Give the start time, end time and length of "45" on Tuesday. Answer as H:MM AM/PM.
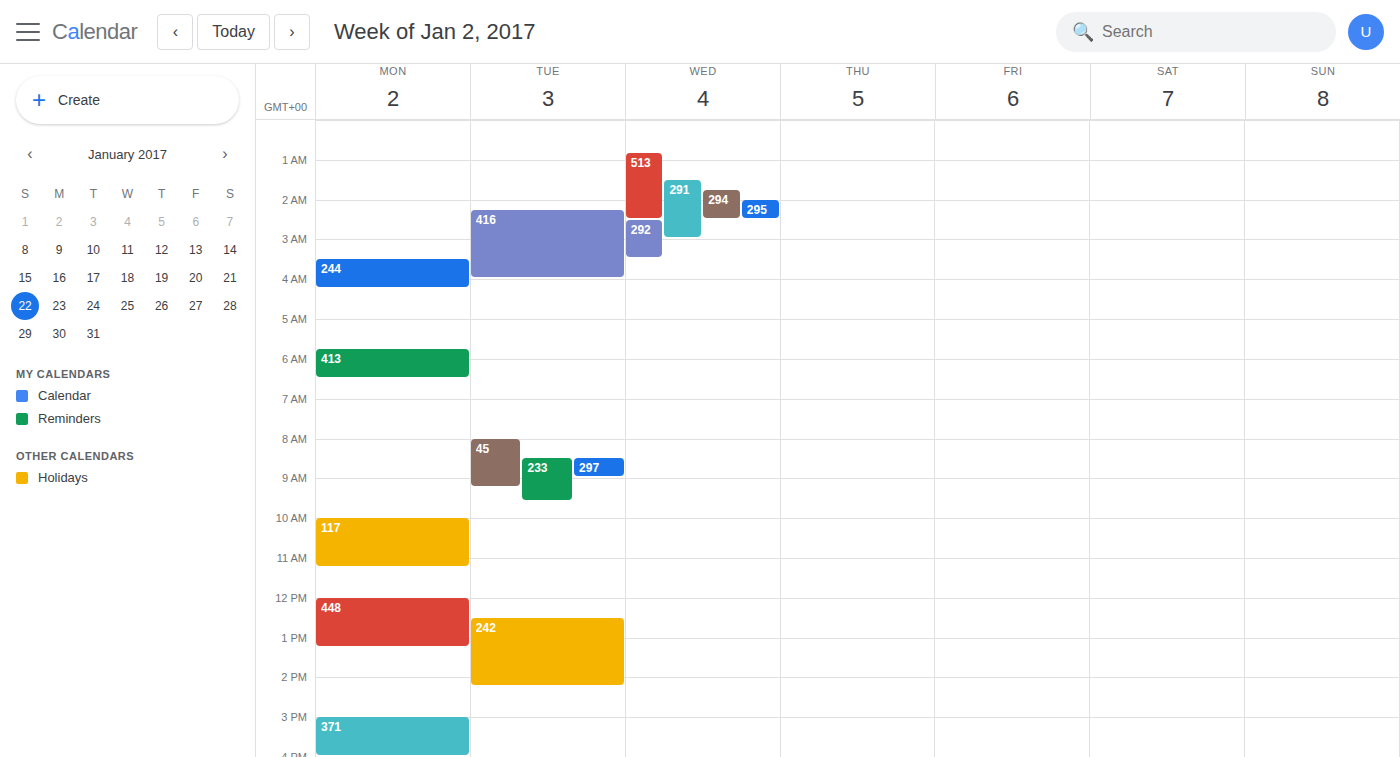
8:00 AM to 9:15 AM, 1 hour 15 minutes